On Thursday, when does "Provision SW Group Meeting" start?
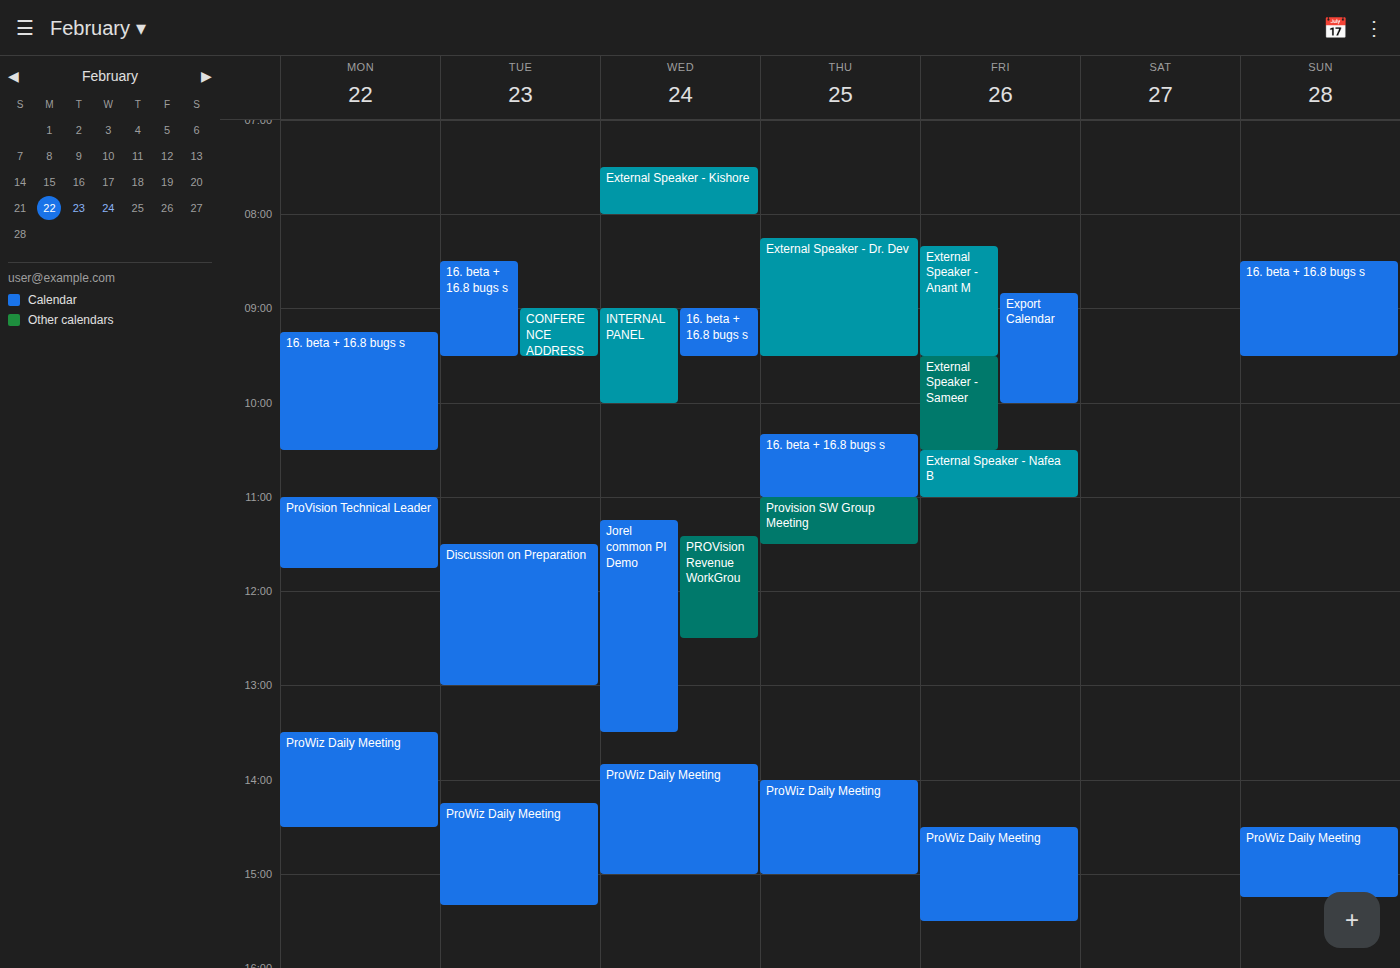
11:00 AM